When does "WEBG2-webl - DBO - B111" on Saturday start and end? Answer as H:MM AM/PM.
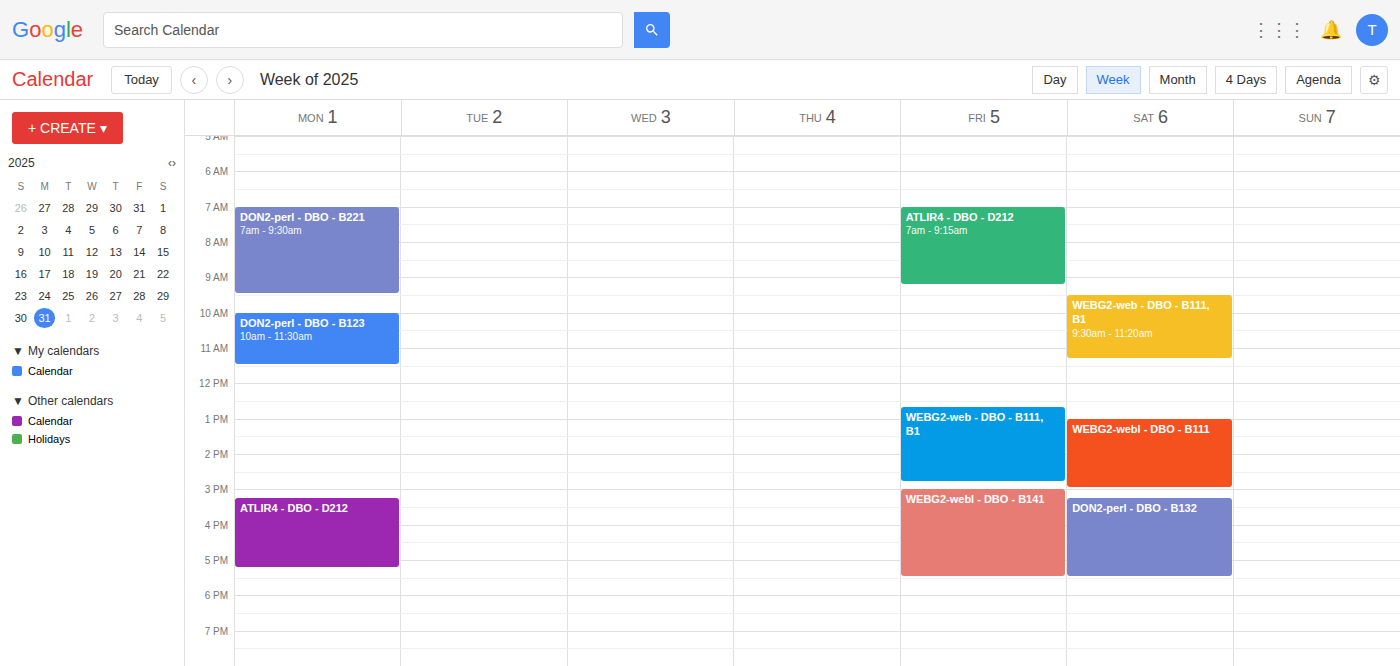
1:00 PM to 3:00 PM